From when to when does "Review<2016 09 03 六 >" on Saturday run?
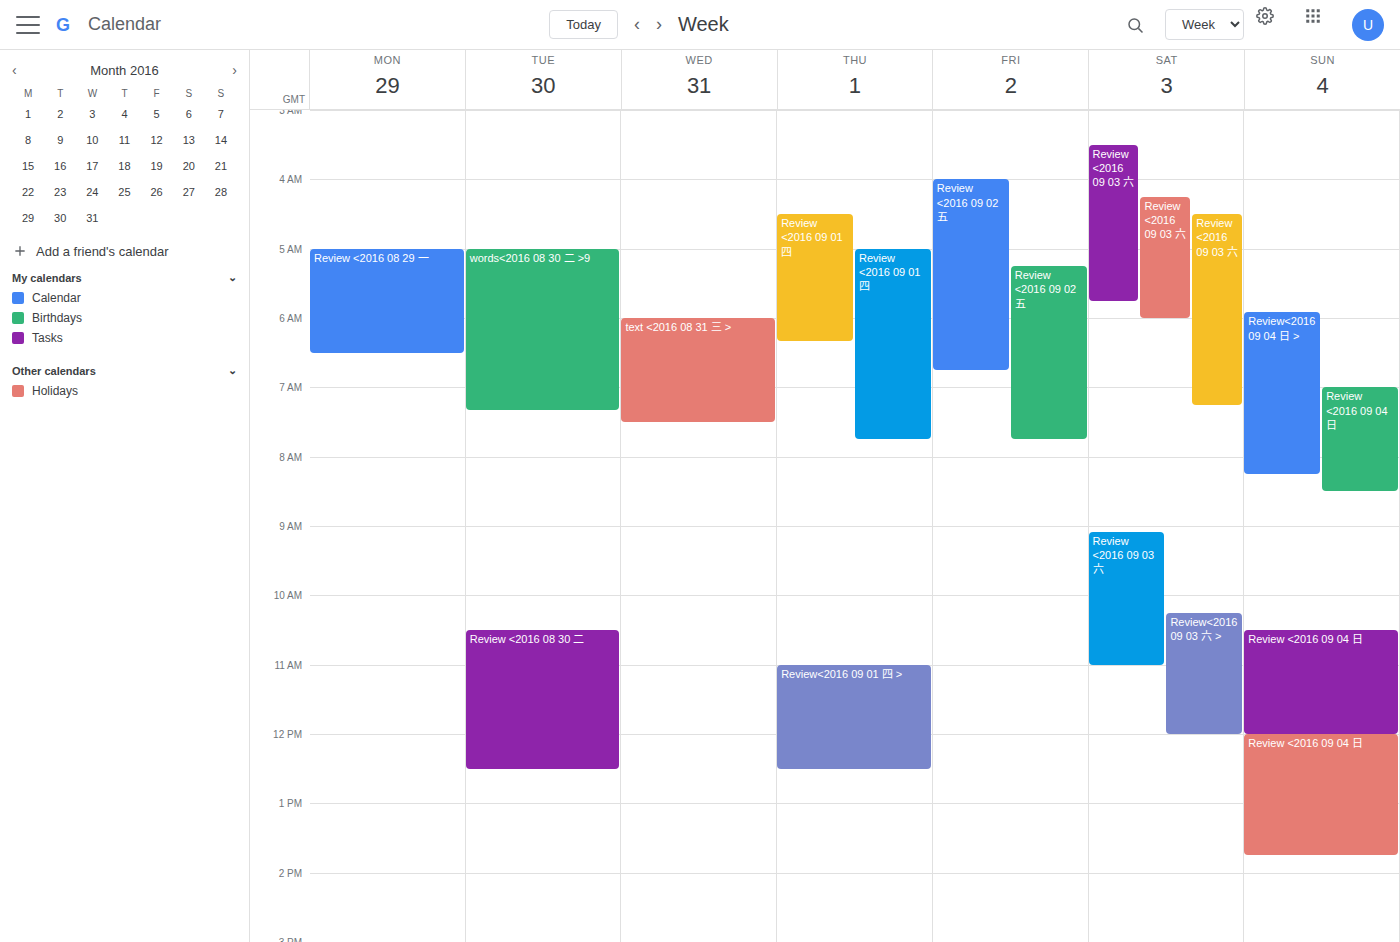
10:15 AM to 12:00 PM